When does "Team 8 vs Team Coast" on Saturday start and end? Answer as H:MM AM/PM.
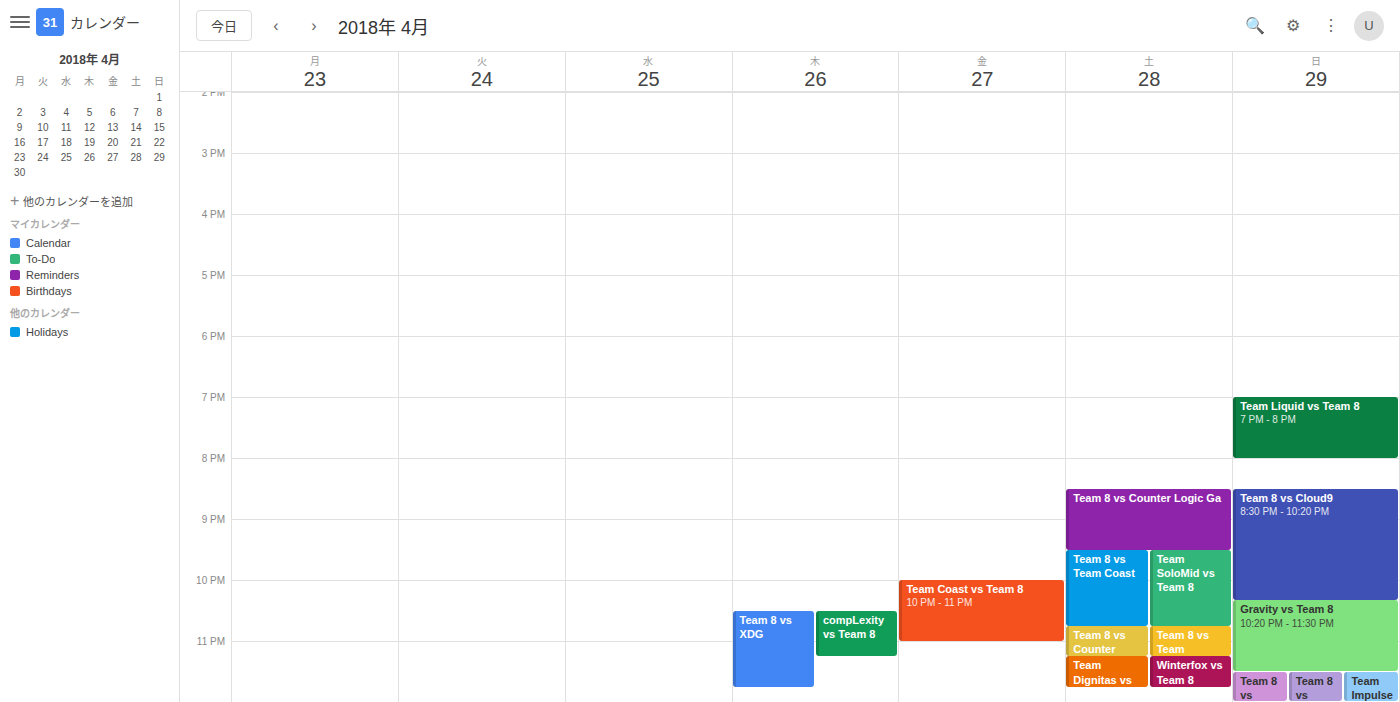
9:30 PM to 10:45 PM